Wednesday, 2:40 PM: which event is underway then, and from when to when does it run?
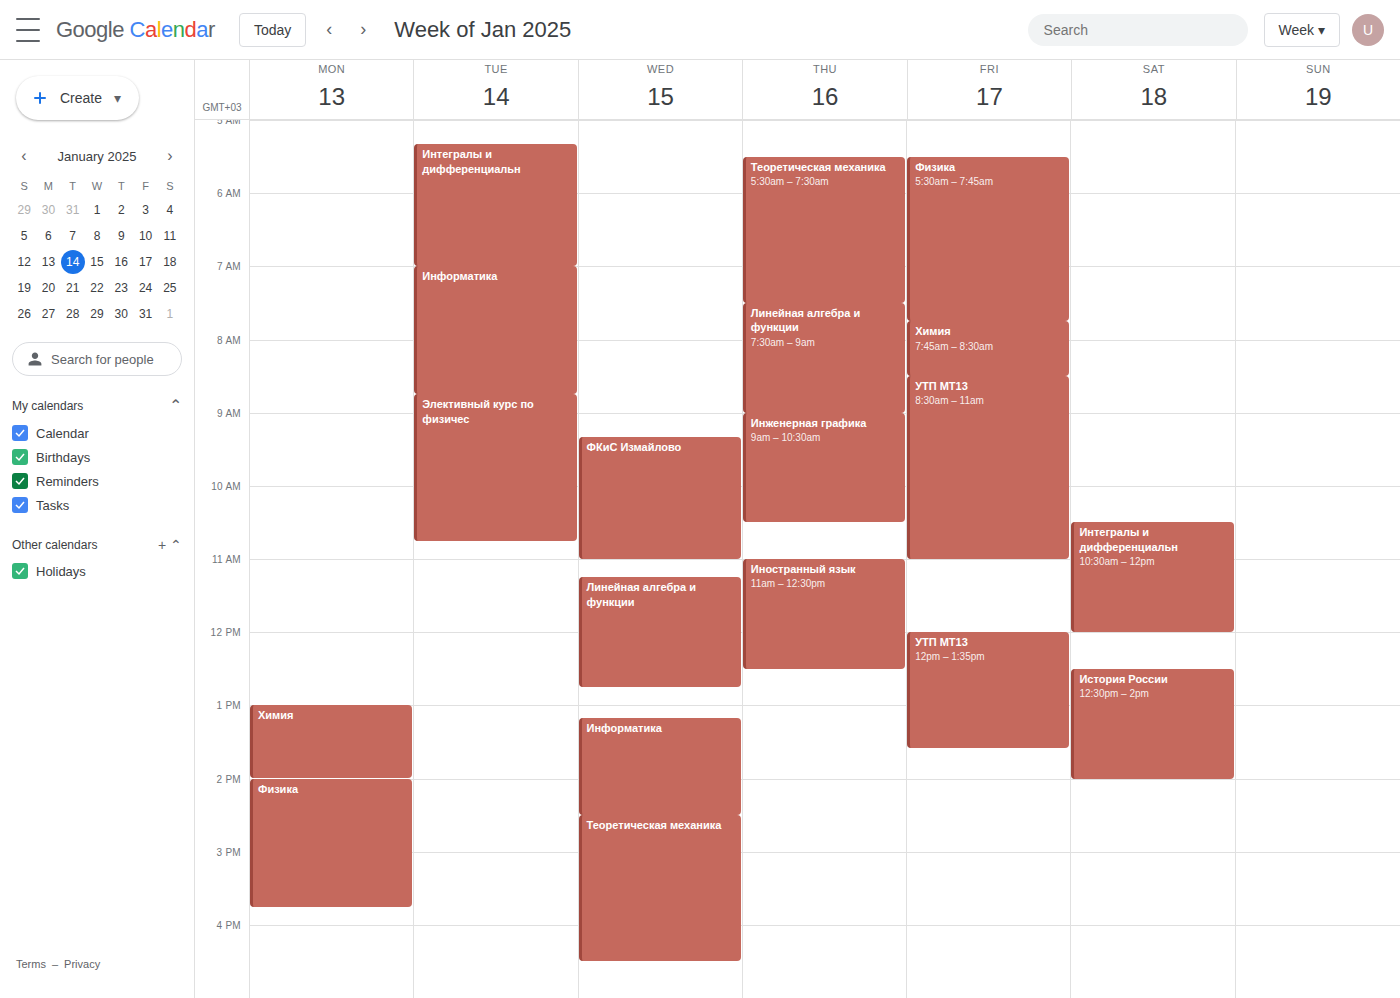
"Теоретическая механика", 2:30 PM to 4:30 PM